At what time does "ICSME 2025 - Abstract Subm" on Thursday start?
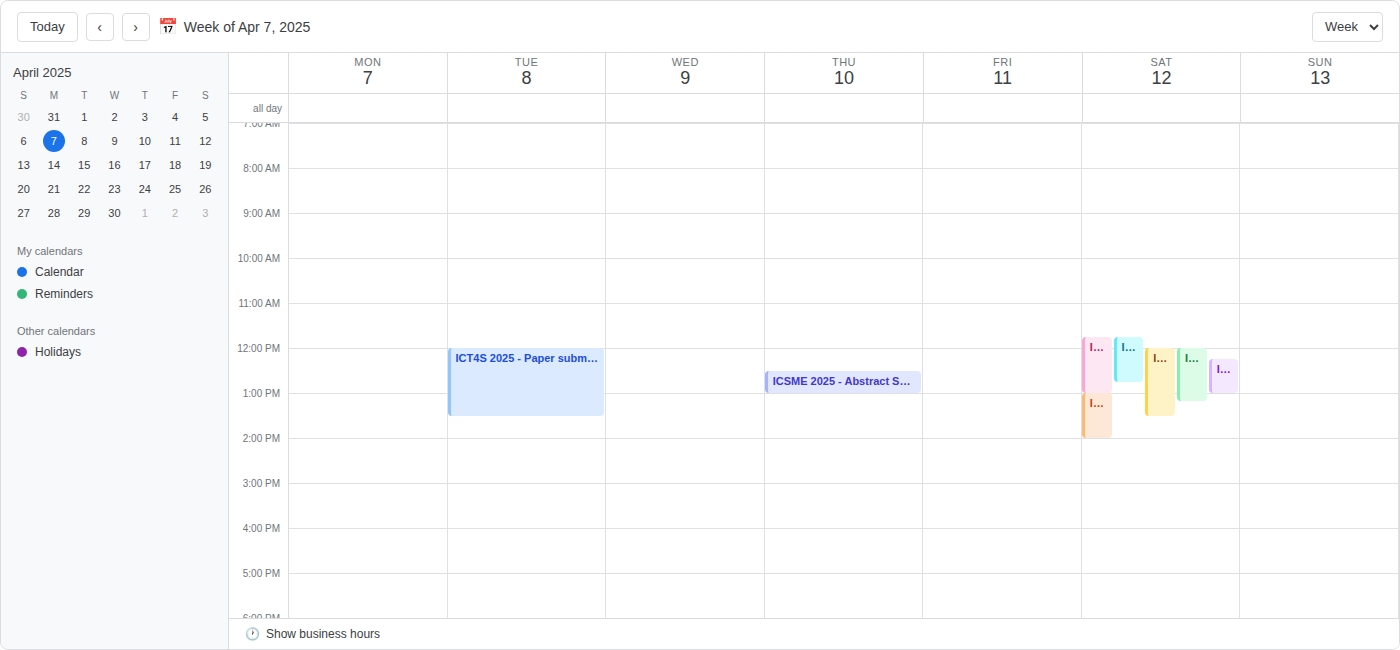
12:30 PM